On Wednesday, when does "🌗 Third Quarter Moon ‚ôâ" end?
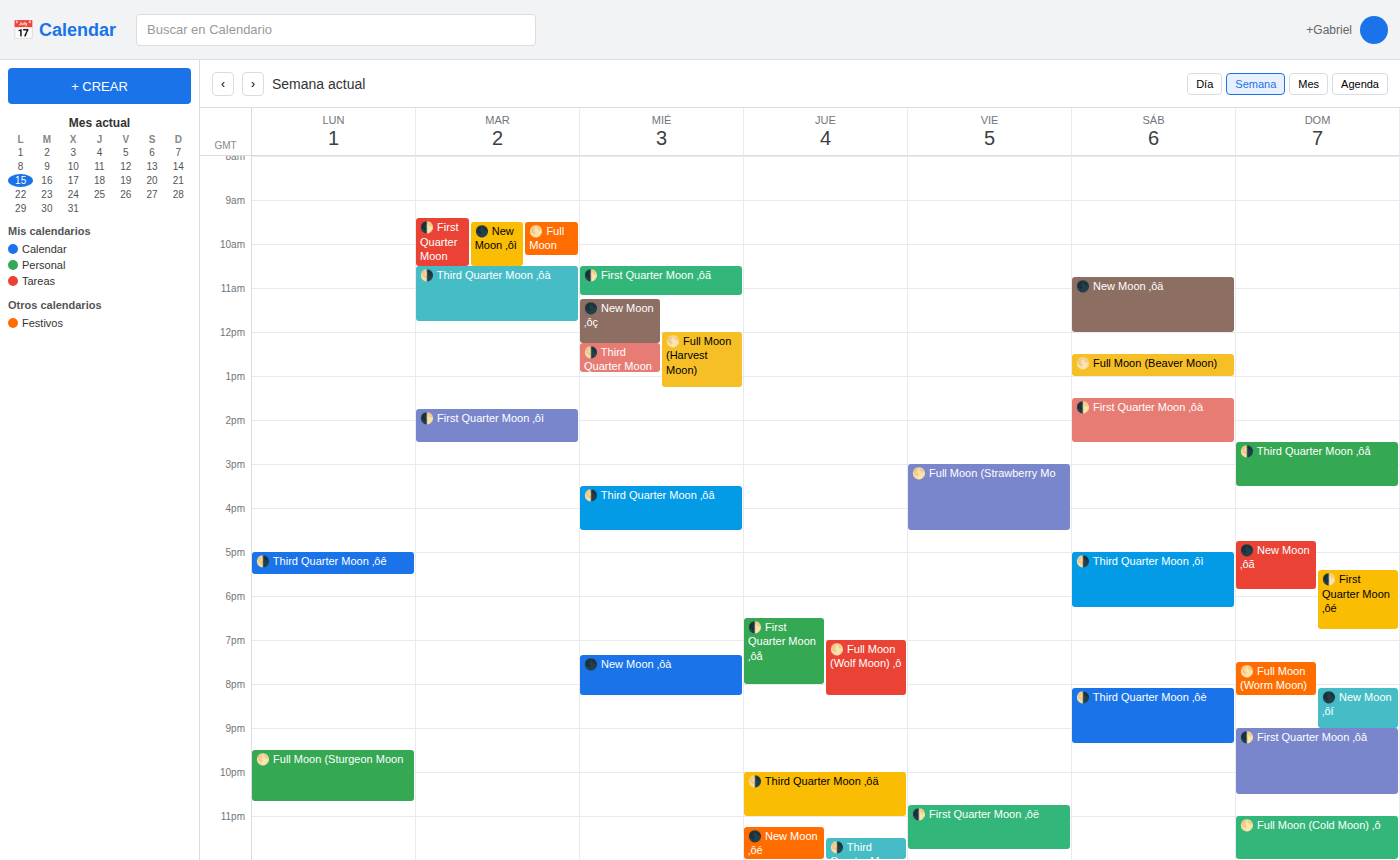
4:30 PM